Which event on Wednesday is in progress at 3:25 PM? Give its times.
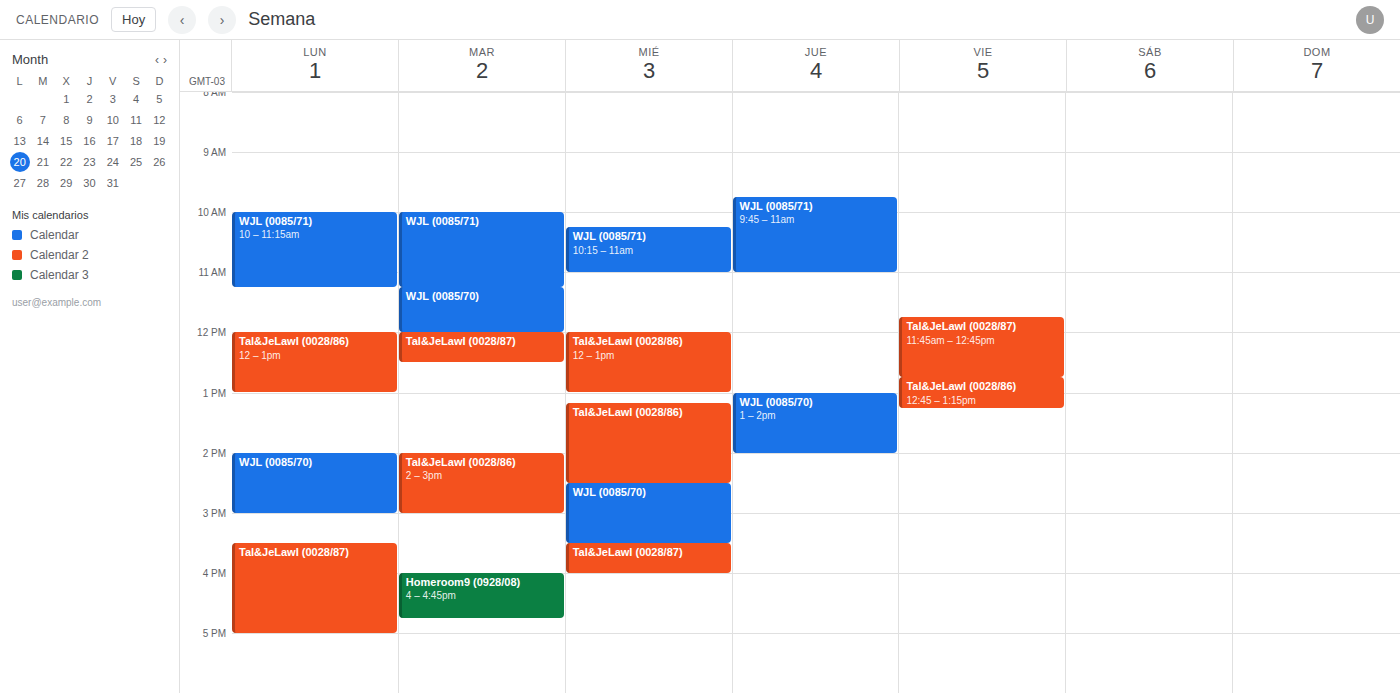
"WJL (0085/70)", 2:30 PM to 3:30 PM